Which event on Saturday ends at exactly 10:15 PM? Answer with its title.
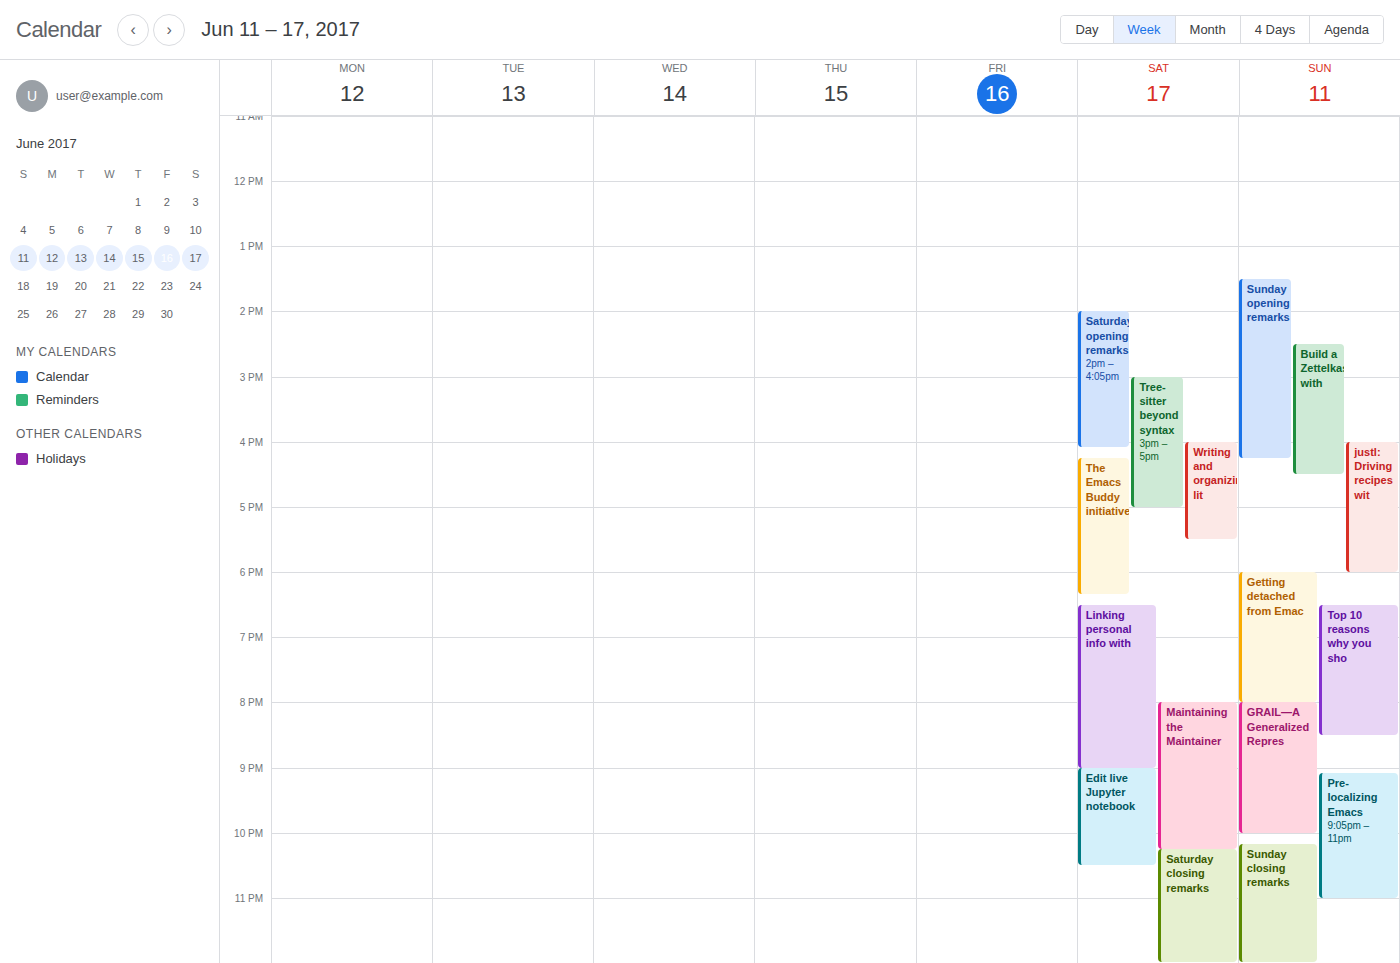
"Maintaining the Maintainer"